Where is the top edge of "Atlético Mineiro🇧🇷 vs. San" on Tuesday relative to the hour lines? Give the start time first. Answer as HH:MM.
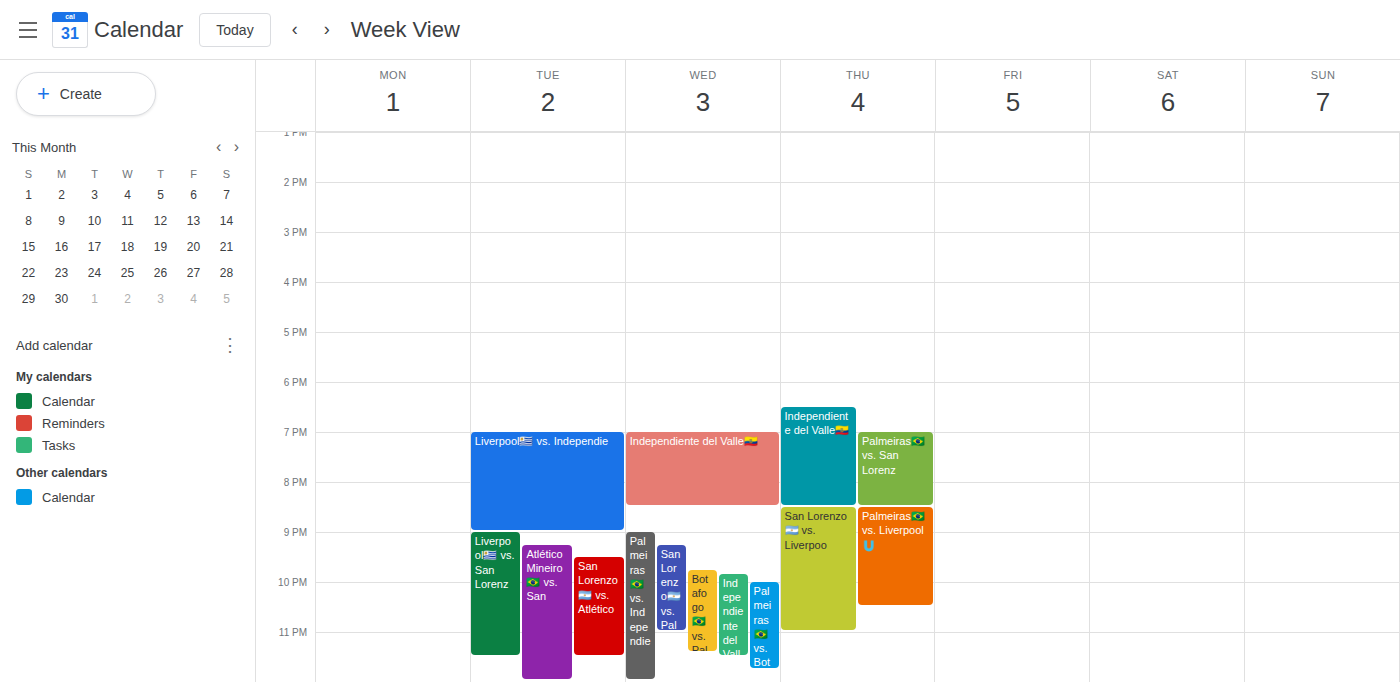
21:15 -- neither: a quarter of the way from the 21:00 line to the 22:00 line.